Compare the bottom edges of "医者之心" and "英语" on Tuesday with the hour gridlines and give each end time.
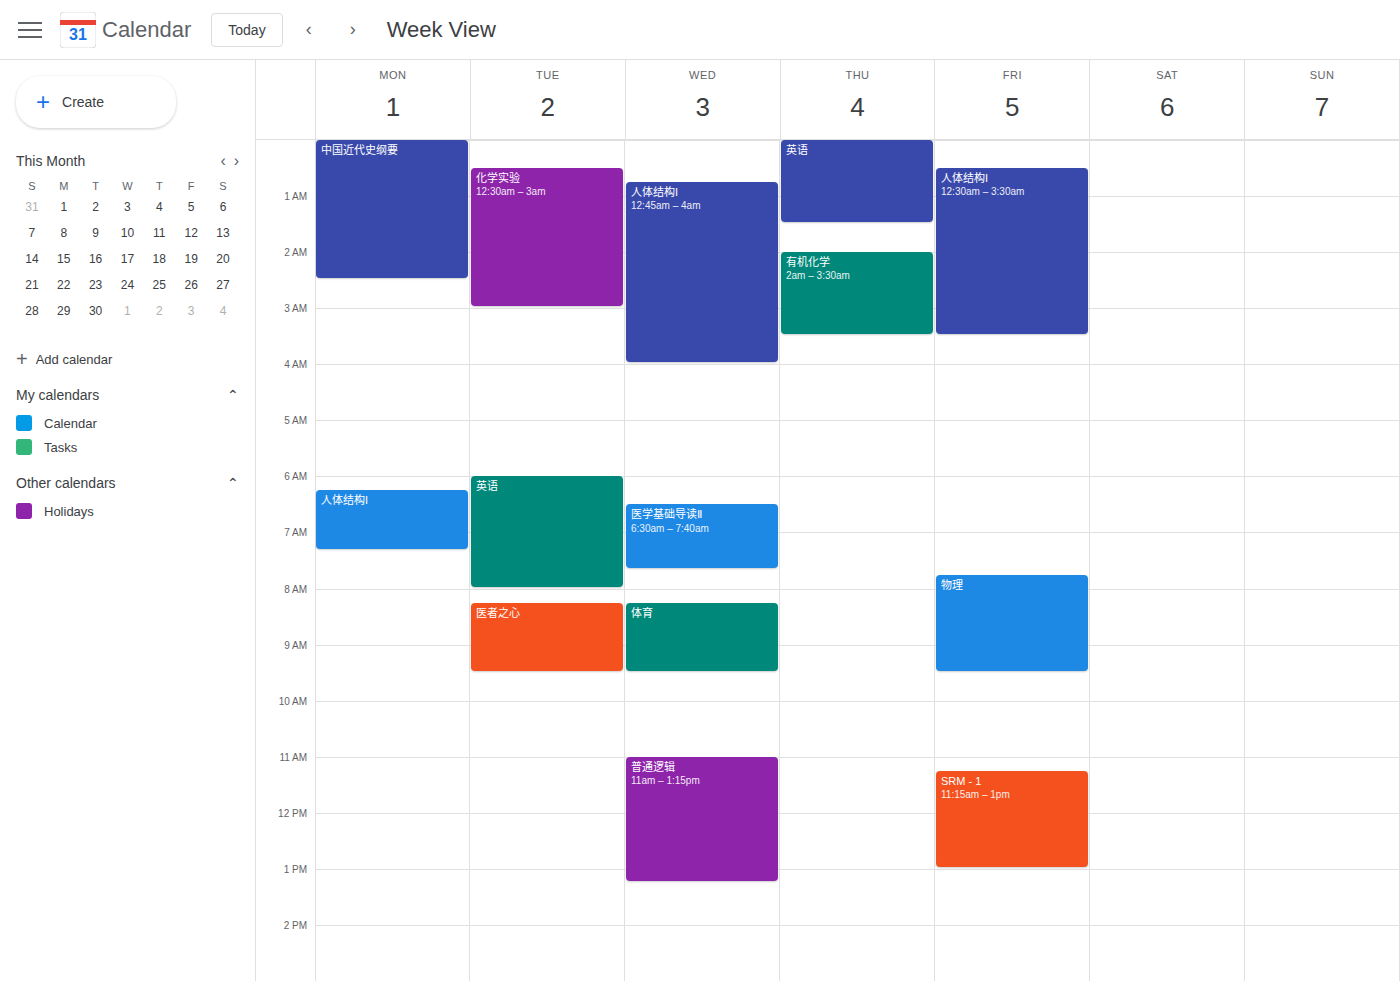
"医者之心": 9:30 AM, halfway between the 9 AM and 10 AM lines. "英语": 8:00 AM, exactly on the 8 AM line.